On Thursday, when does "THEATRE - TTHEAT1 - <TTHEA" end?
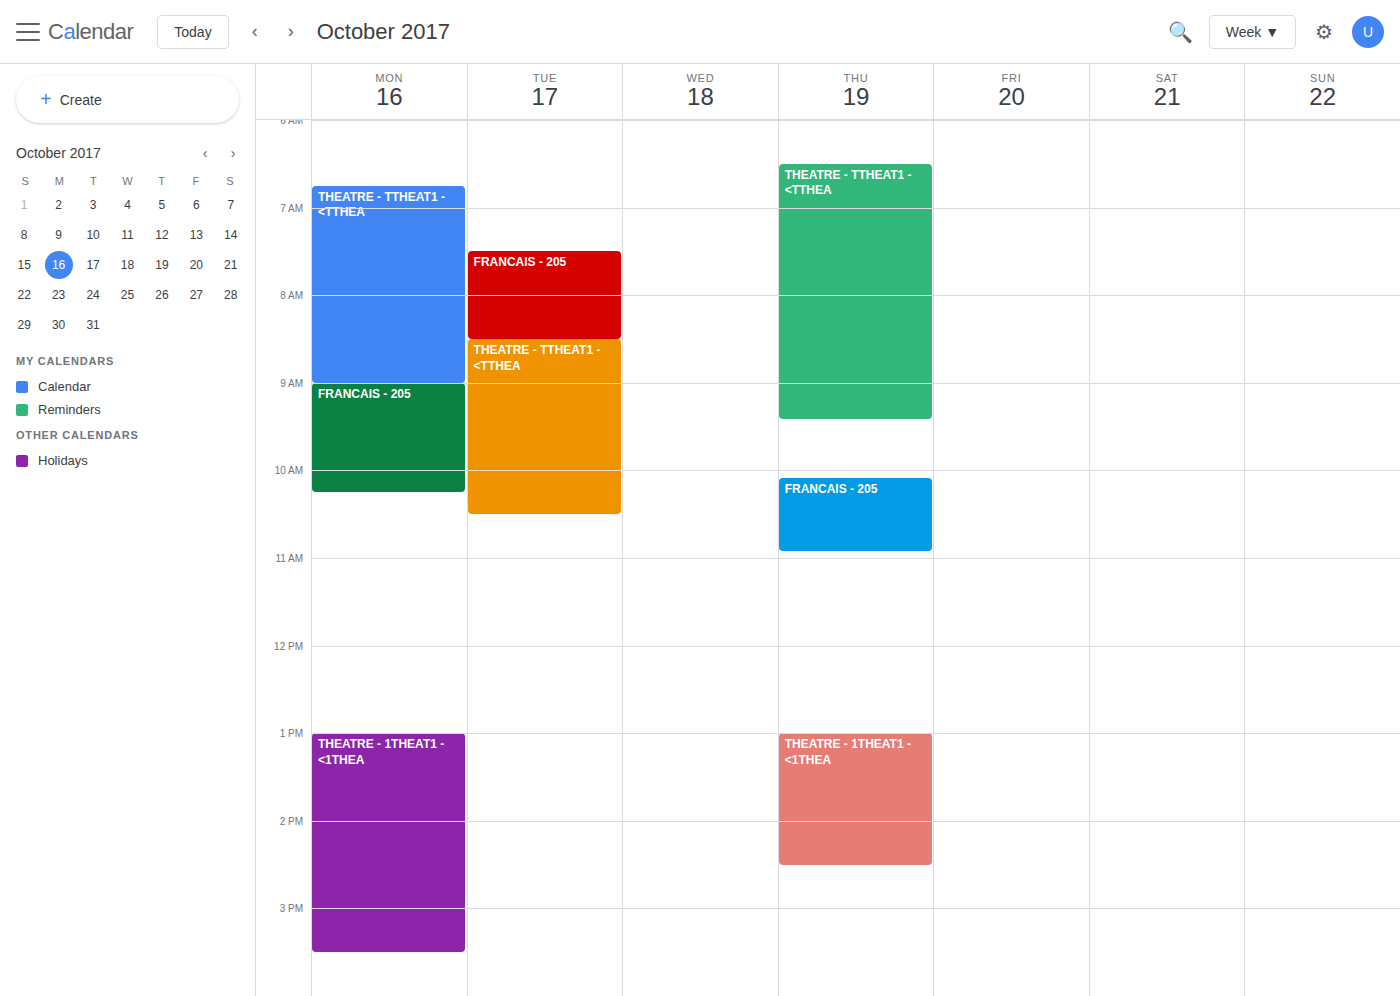
9:25 AM